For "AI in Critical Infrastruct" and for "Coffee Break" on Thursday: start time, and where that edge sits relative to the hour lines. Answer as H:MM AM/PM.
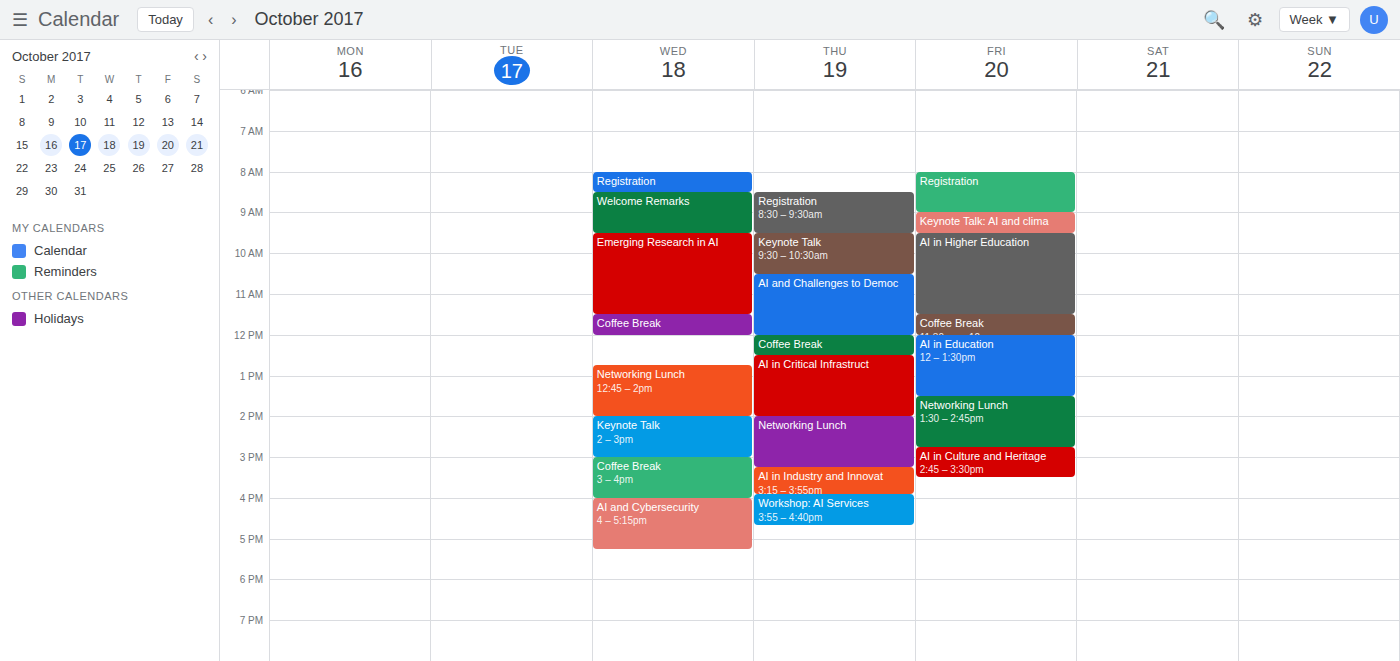
"AI in Critical Infrastruct": 12:30 PM, halfway between the 12 PM and 1 PM lines. "Coffee Break": 12:00 PM, exactly on the 12 PM line.